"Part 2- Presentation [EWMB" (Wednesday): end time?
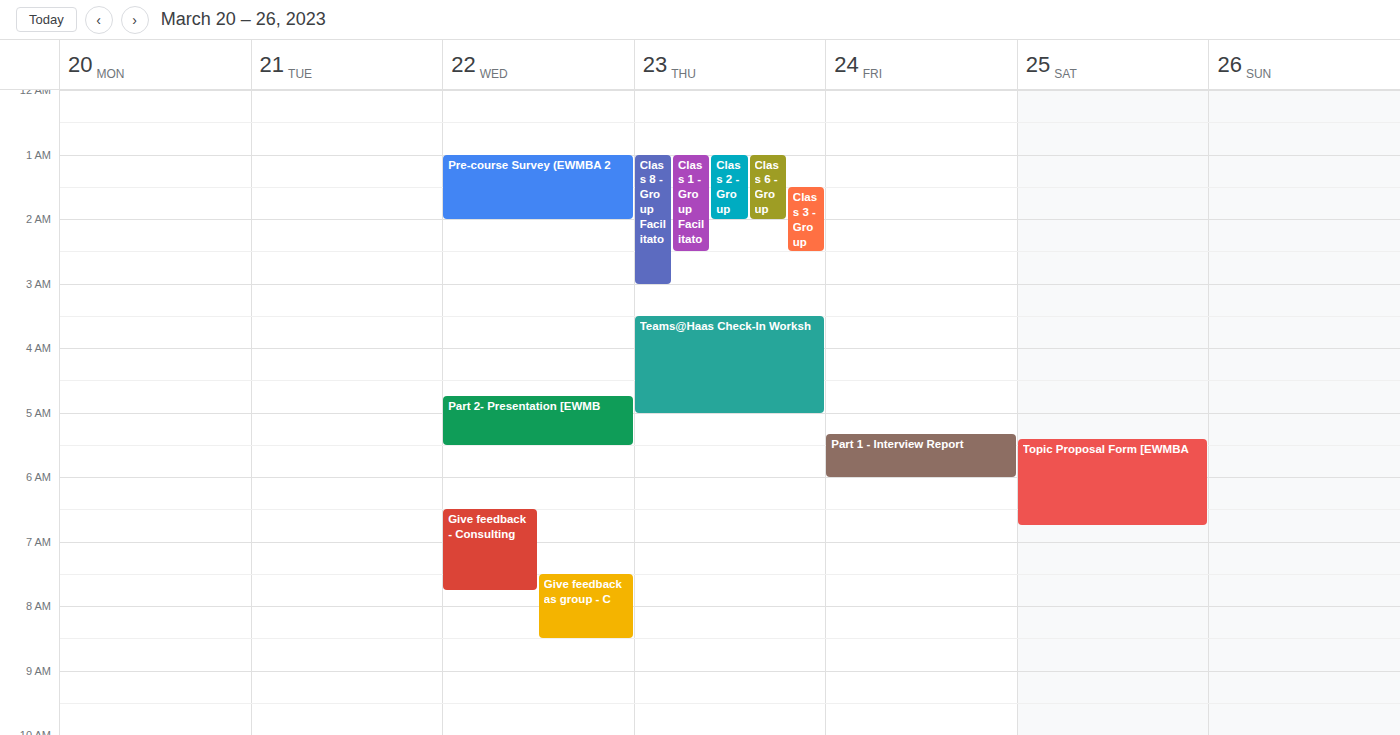
5:30 AM